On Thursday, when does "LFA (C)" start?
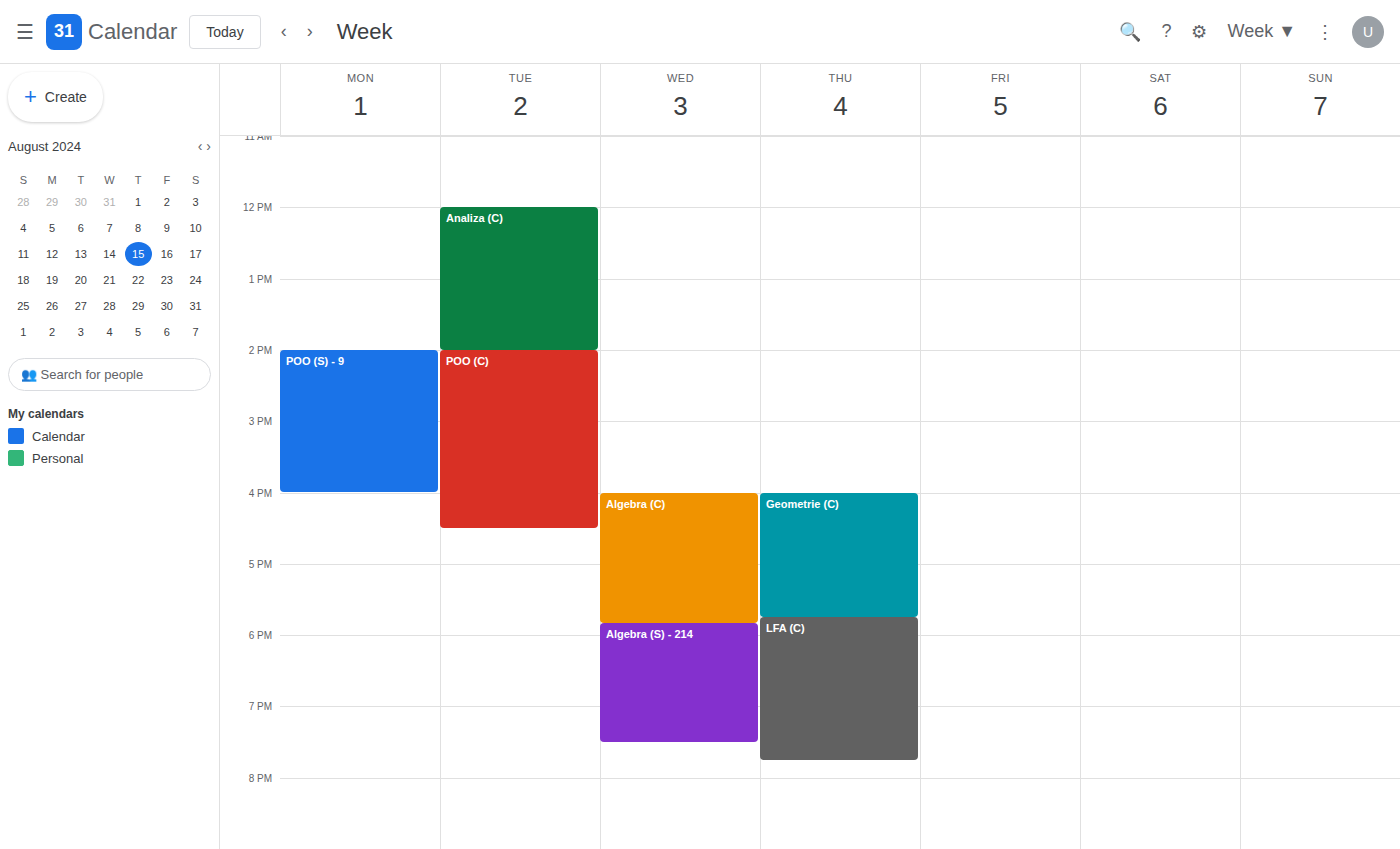
5:45 PM